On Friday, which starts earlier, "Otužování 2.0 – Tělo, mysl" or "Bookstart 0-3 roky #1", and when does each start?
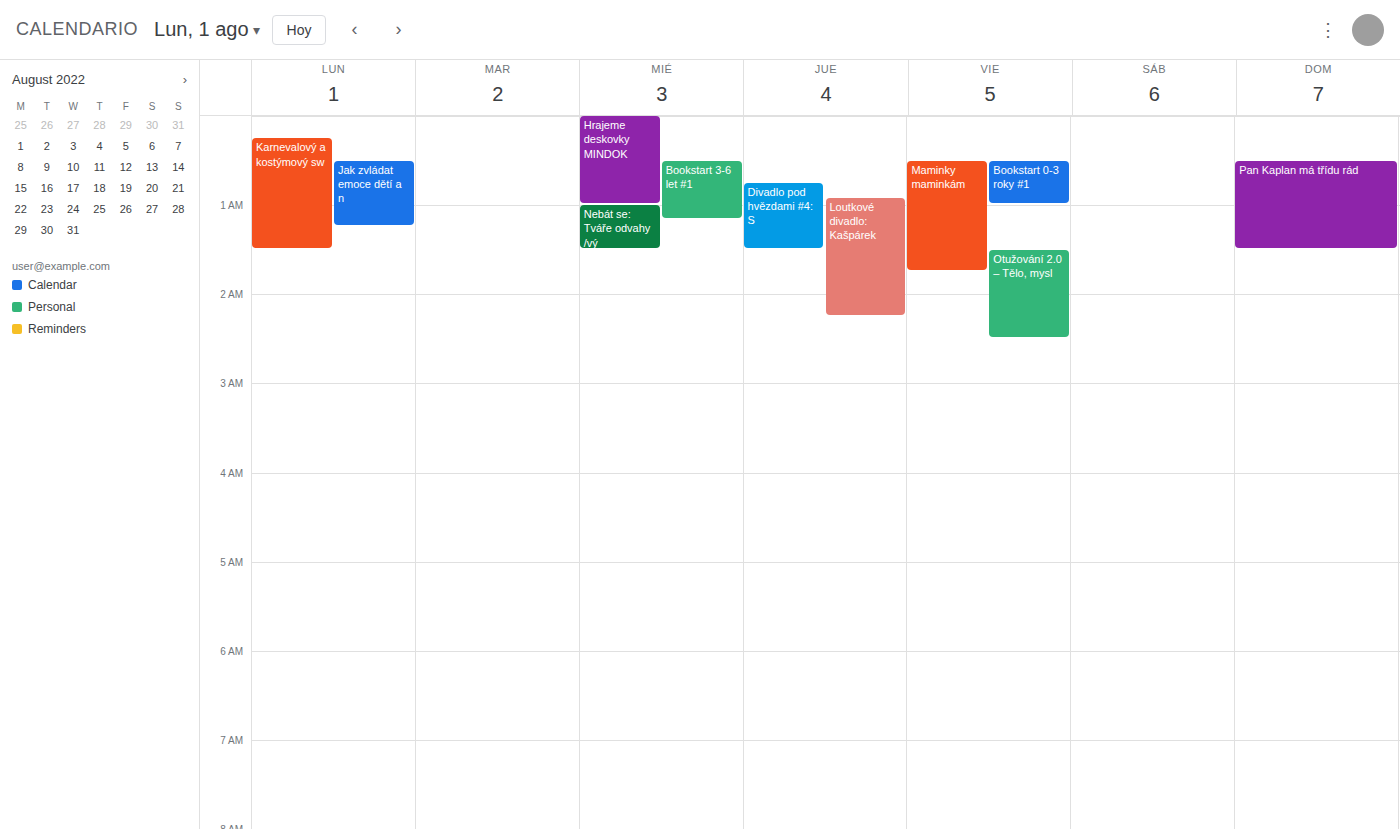
"Bookstart 0-3 roky #1" 12:30 AM; "Otužování 2.0 – Tělo, mysl" 1:30 AM.